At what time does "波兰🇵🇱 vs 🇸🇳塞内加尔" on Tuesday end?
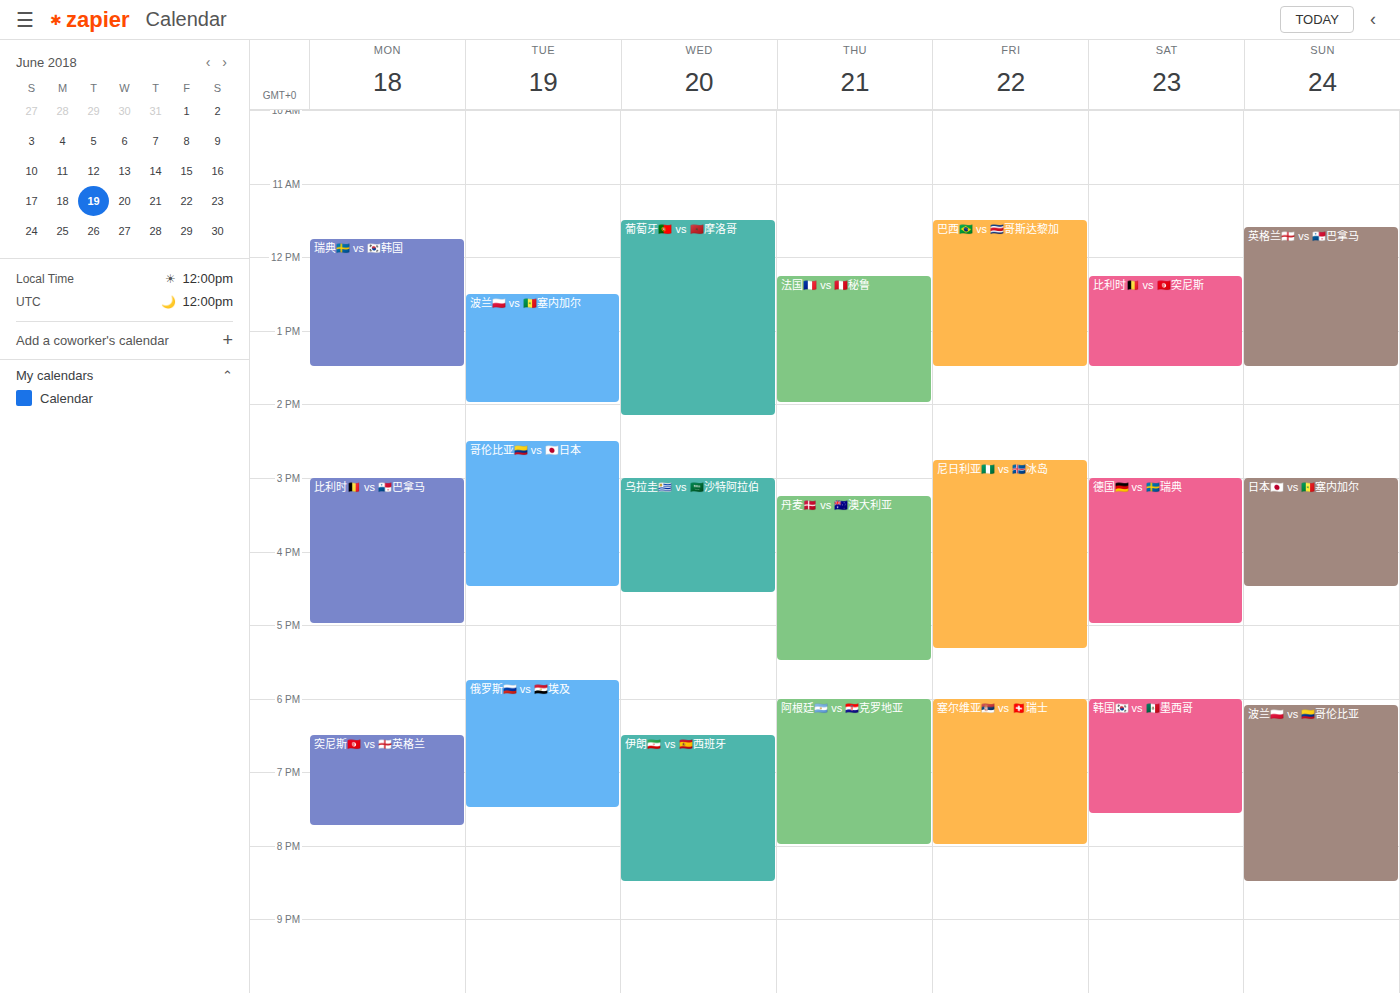
2:00 PM